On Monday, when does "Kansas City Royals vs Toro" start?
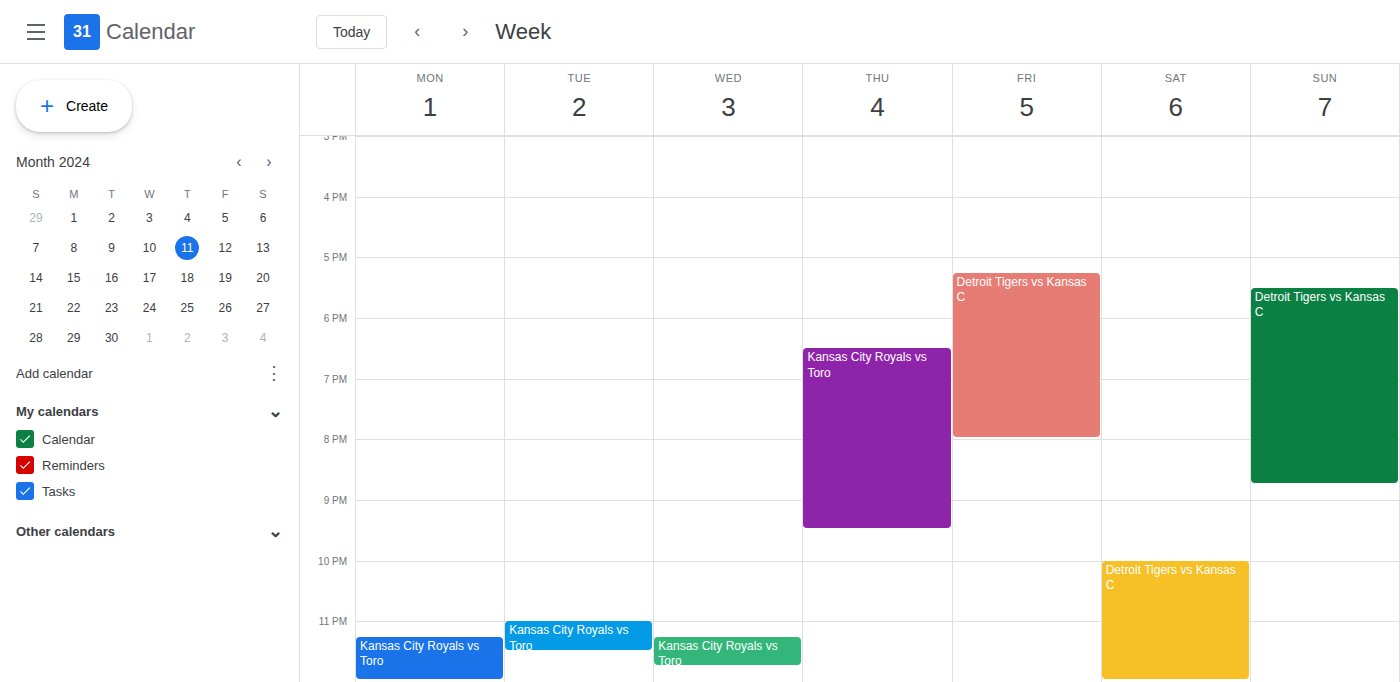
11:15 PM